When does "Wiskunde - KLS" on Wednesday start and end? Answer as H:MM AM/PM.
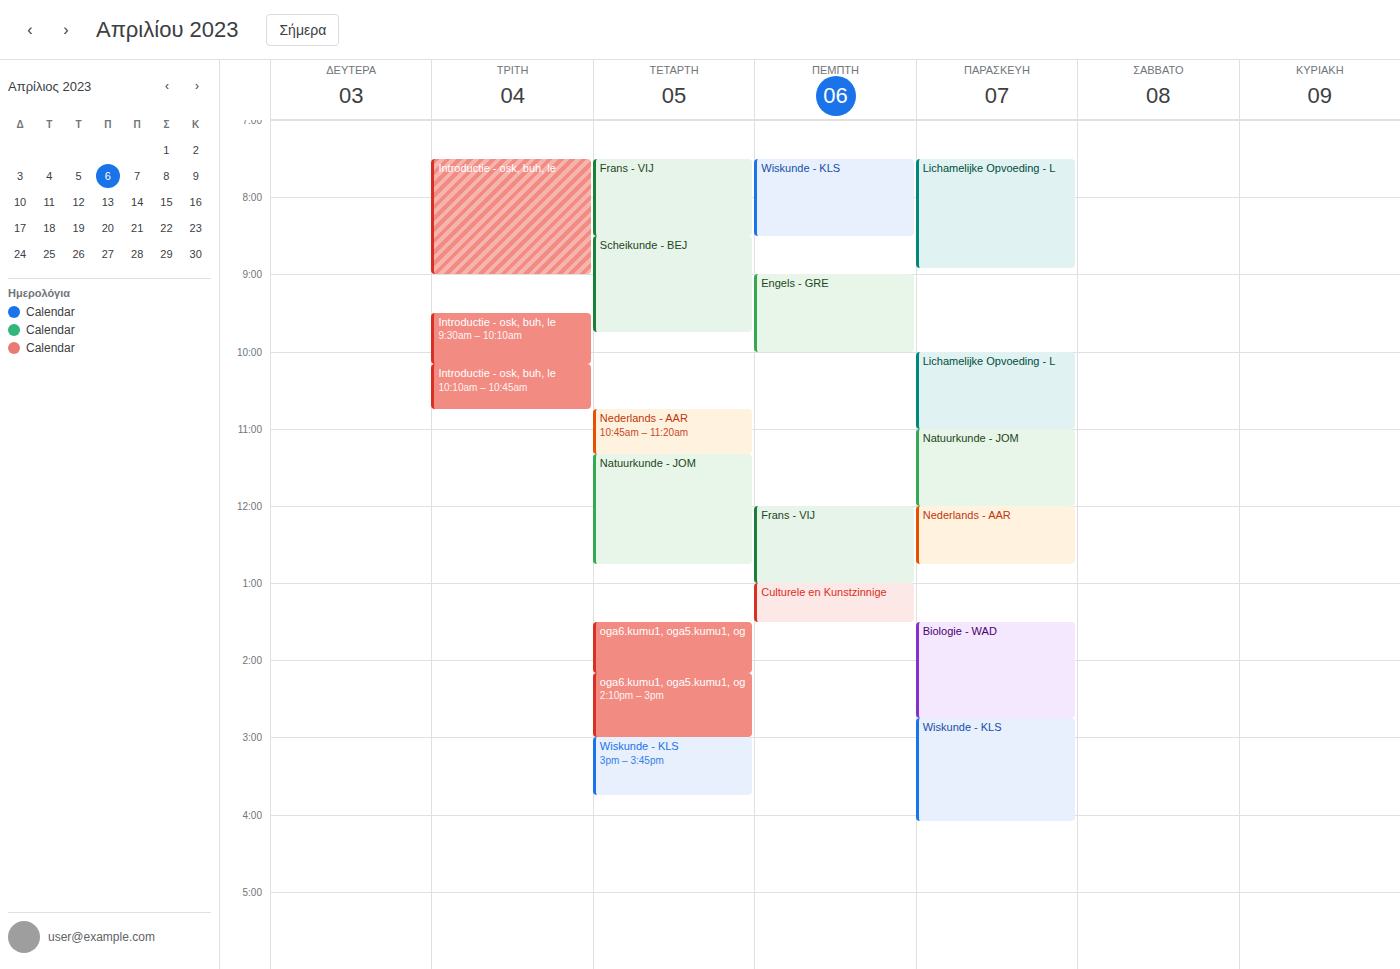
3:00 PM to 3:45 PM